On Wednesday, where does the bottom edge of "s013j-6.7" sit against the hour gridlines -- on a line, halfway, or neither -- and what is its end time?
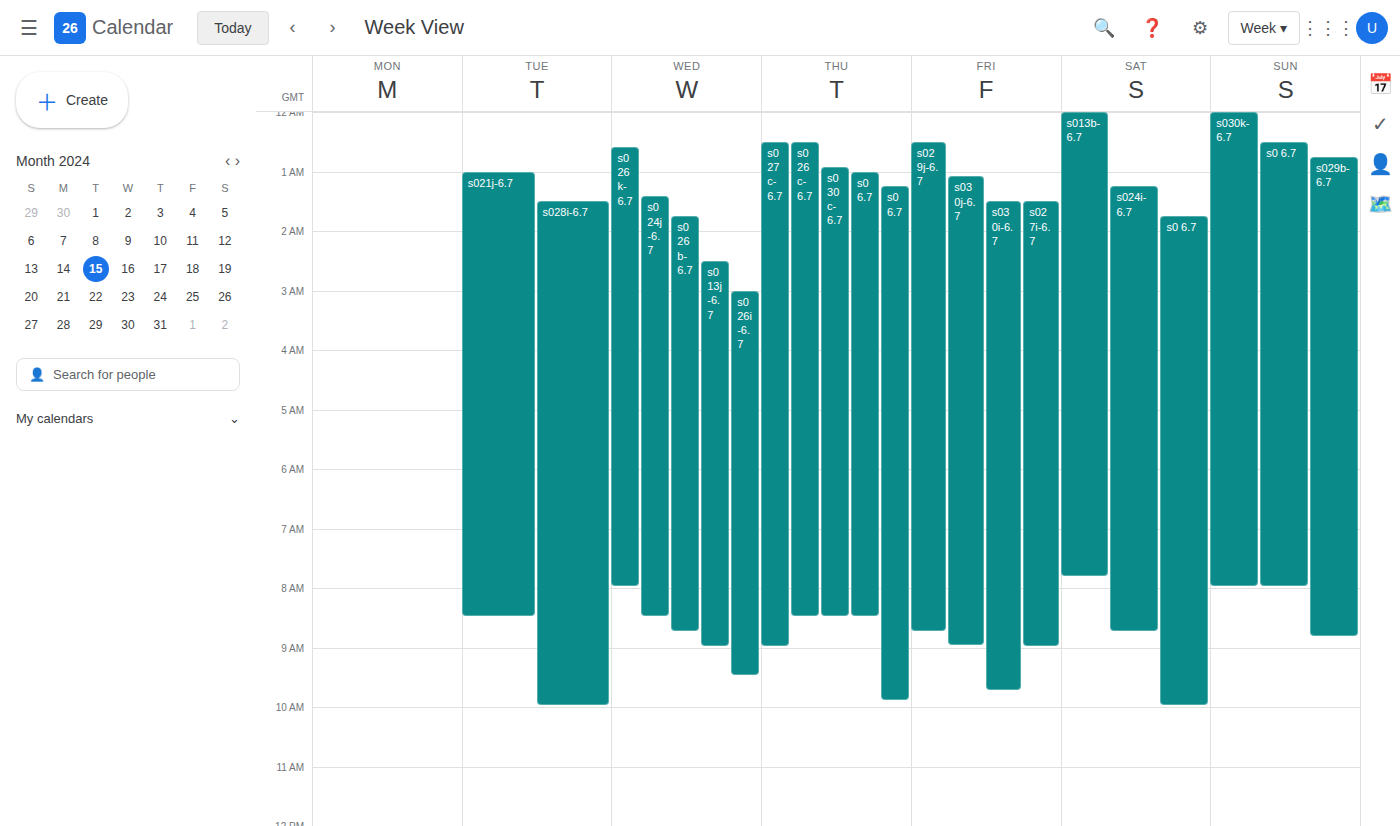
9:00 AM -- exactly on the 9 AM line.